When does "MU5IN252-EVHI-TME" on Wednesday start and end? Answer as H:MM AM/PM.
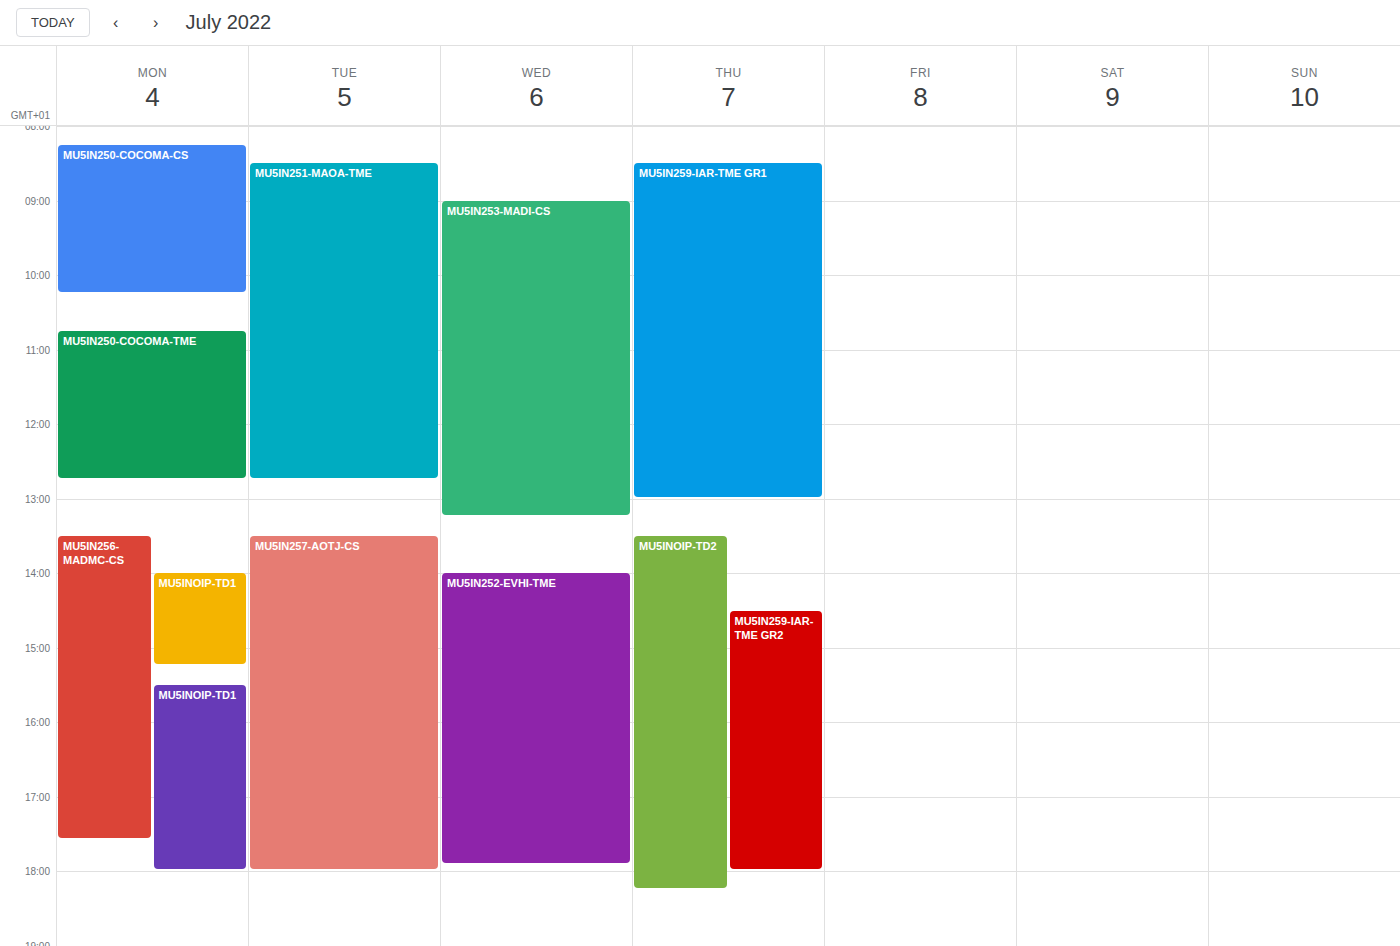
2:00 PM to 5:55 PM